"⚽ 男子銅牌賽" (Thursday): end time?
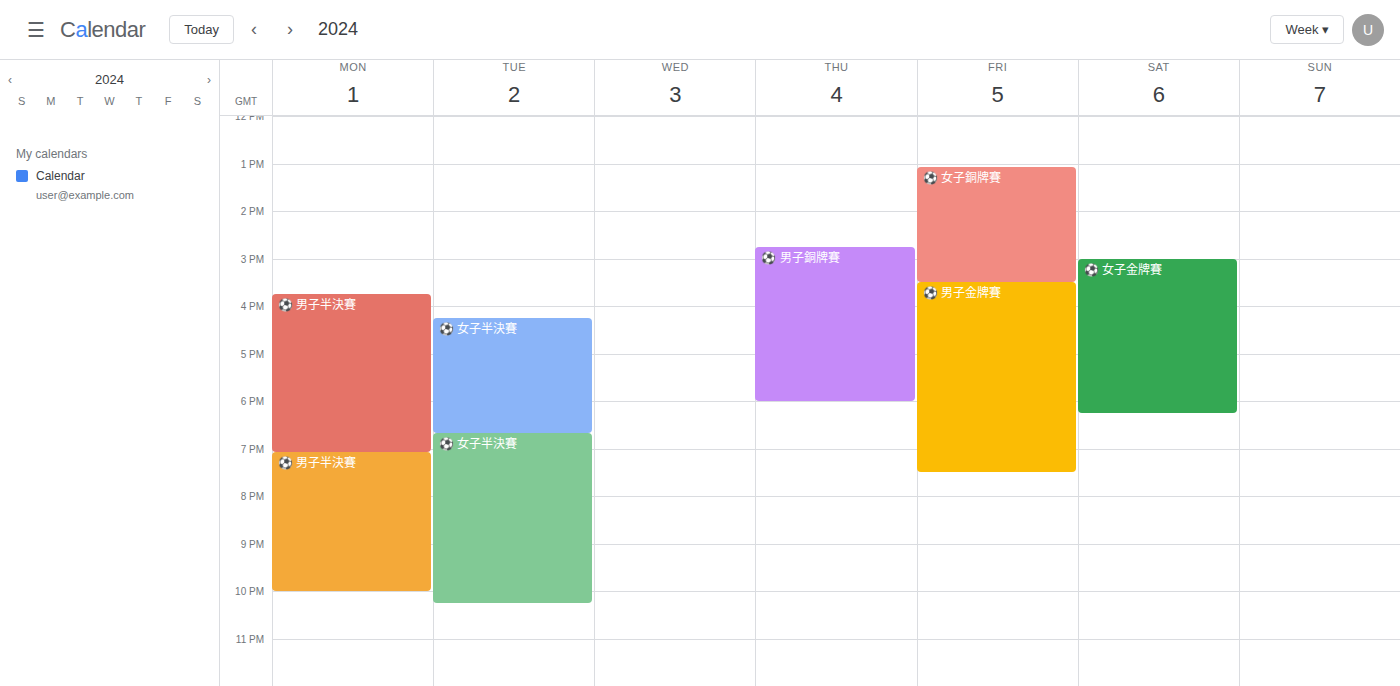
6:00 PM